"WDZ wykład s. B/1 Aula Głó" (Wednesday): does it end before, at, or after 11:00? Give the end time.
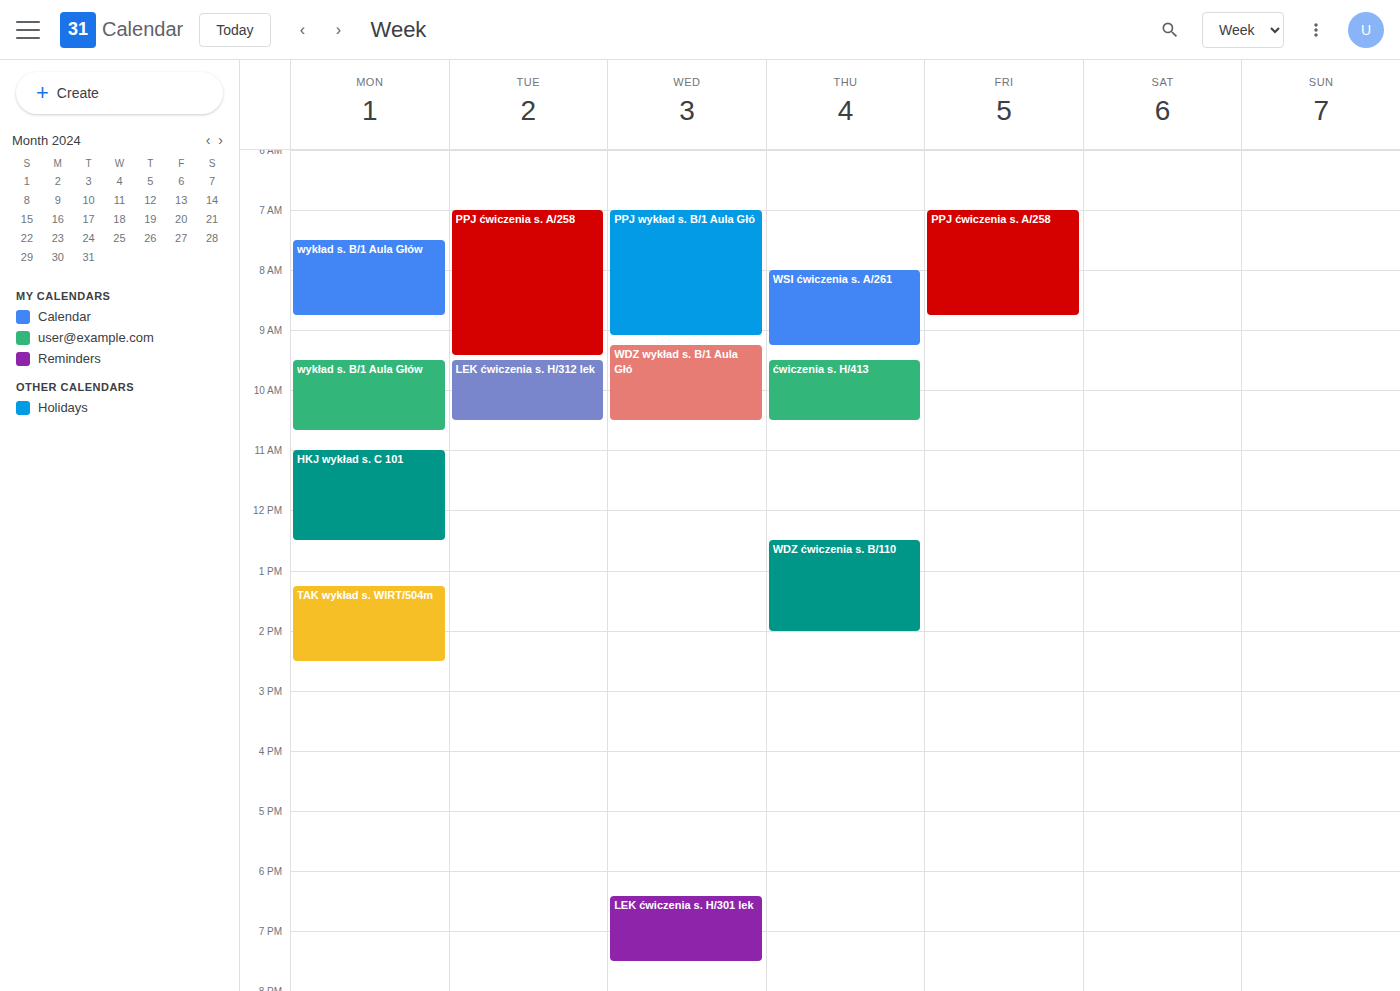
10:30 -- before 11:00, 30 minutes above the 11:00 line.